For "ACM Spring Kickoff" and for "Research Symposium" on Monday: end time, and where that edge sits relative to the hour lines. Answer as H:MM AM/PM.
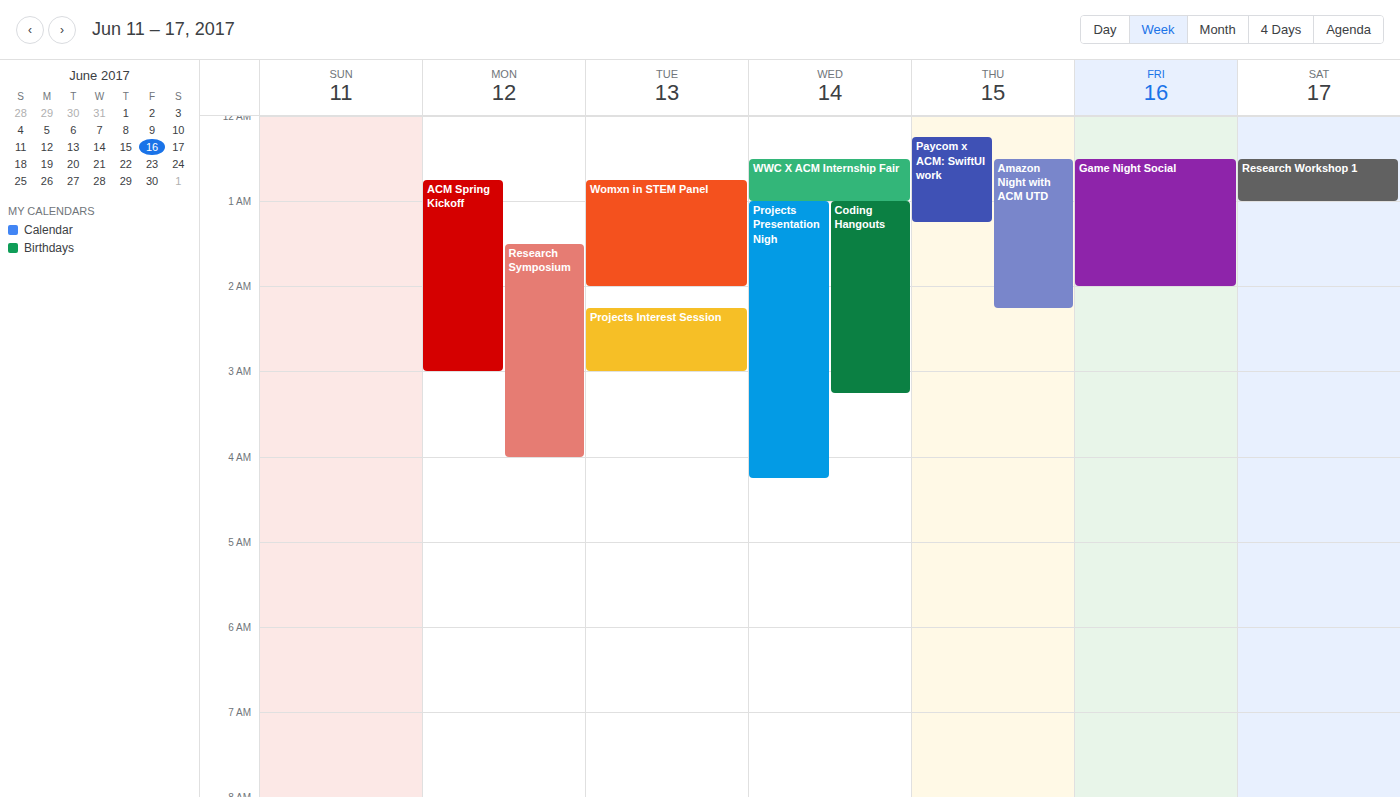
"ACM Spring Kickoff": 3:00 AM, exactly on the 3 AM line. "Research Symposium": 4:00 AM, exactly on the 4 AM line.